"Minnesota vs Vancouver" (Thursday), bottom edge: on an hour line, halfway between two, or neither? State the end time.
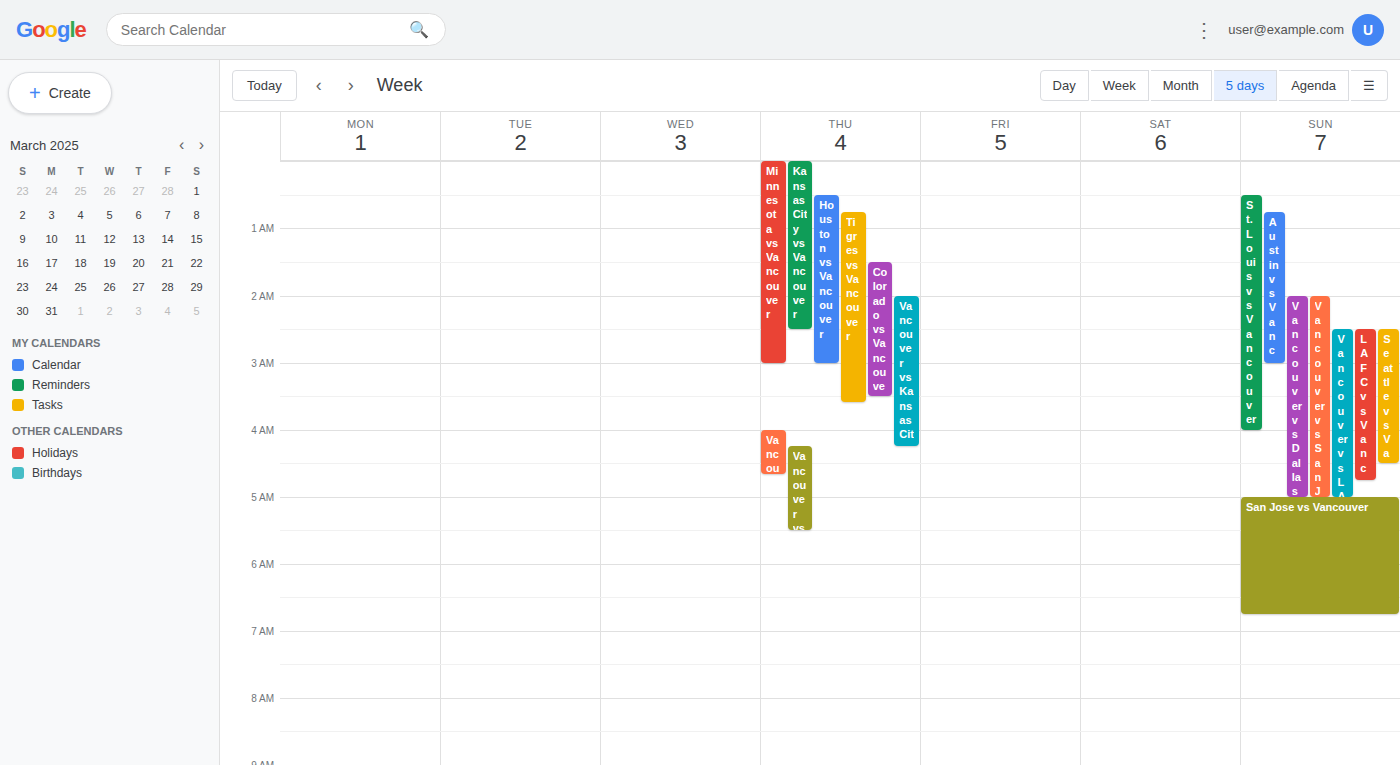
3:00 AM -- exactly on the 3 AM line.